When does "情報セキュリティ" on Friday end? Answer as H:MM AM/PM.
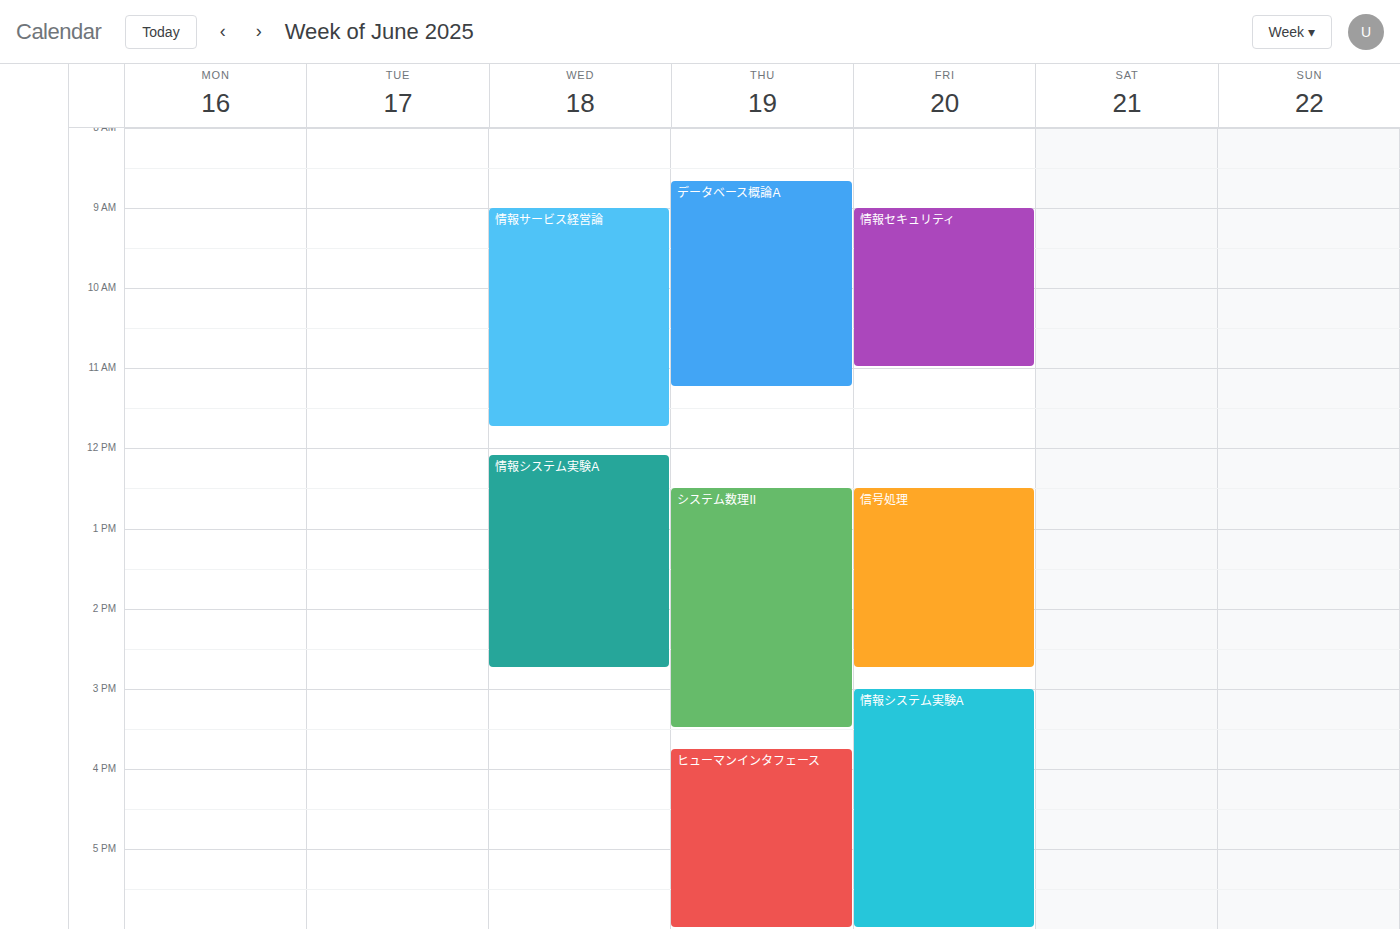
11:00 AM